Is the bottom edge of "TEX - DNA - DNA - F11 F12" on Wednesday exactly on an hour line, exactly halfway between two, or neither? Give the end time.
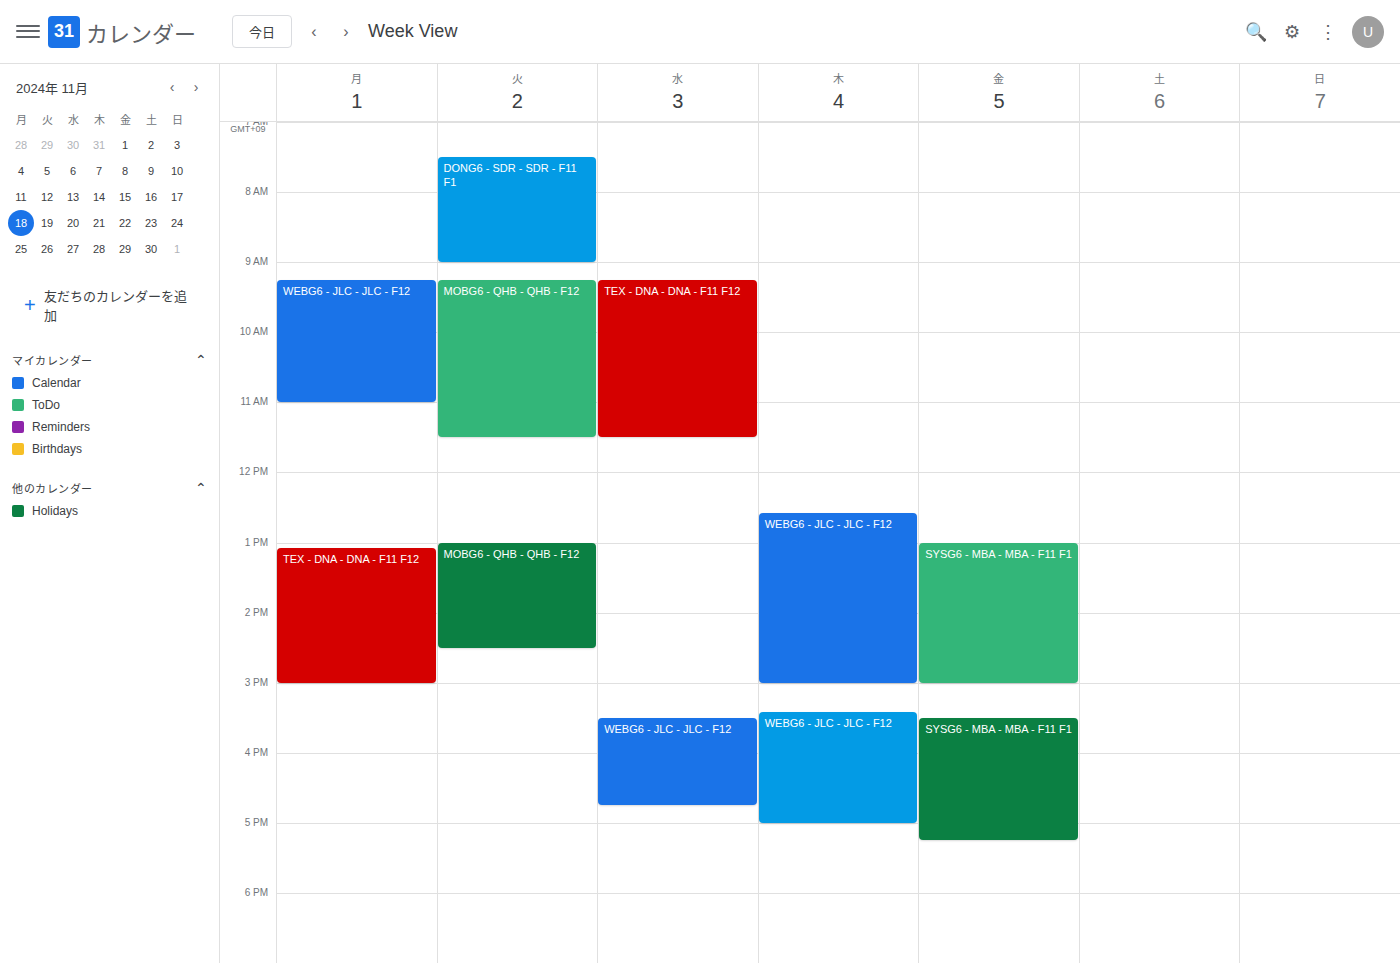
11:30 AM -- halfway between the 11 AM and 12 PM lines.